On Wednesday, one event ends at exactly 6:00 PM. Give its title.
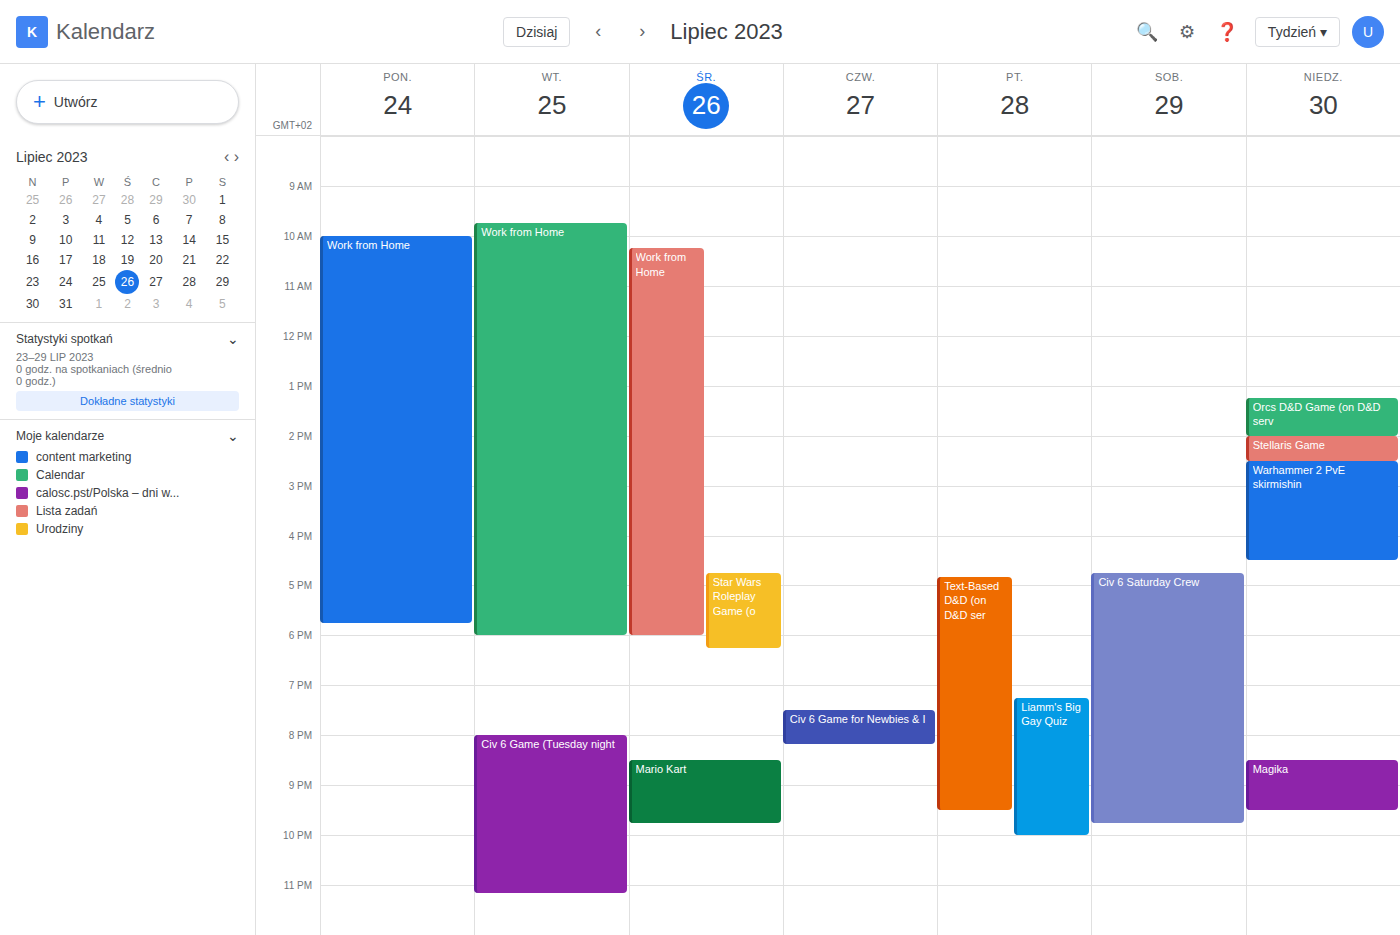
"Work from Home"